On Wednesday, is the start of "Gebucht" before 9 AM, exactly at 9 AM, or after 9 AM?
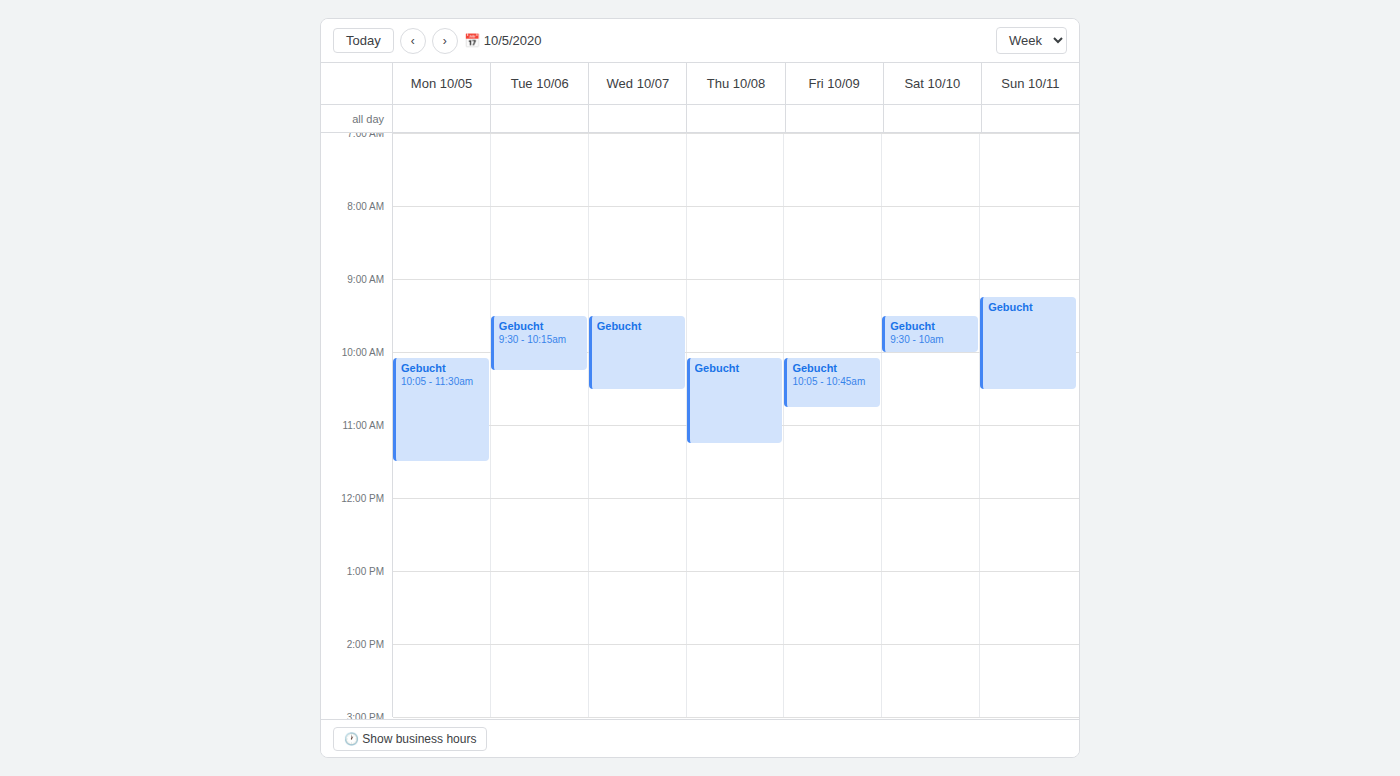
9:30 AM -- after 9 AM, 30 minutes below the 9 AM line.